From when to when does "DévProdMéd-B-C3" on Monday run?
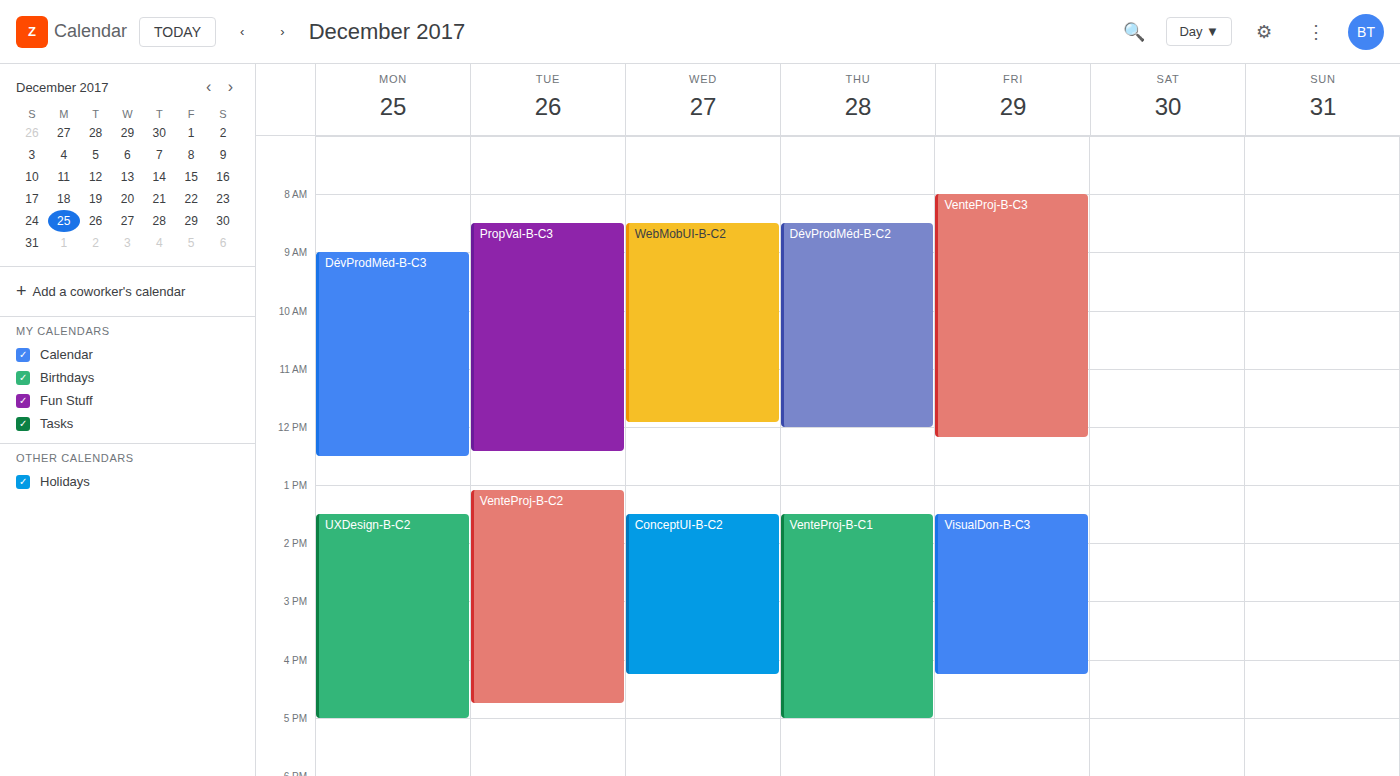
9:00 AM to 12:30 PM